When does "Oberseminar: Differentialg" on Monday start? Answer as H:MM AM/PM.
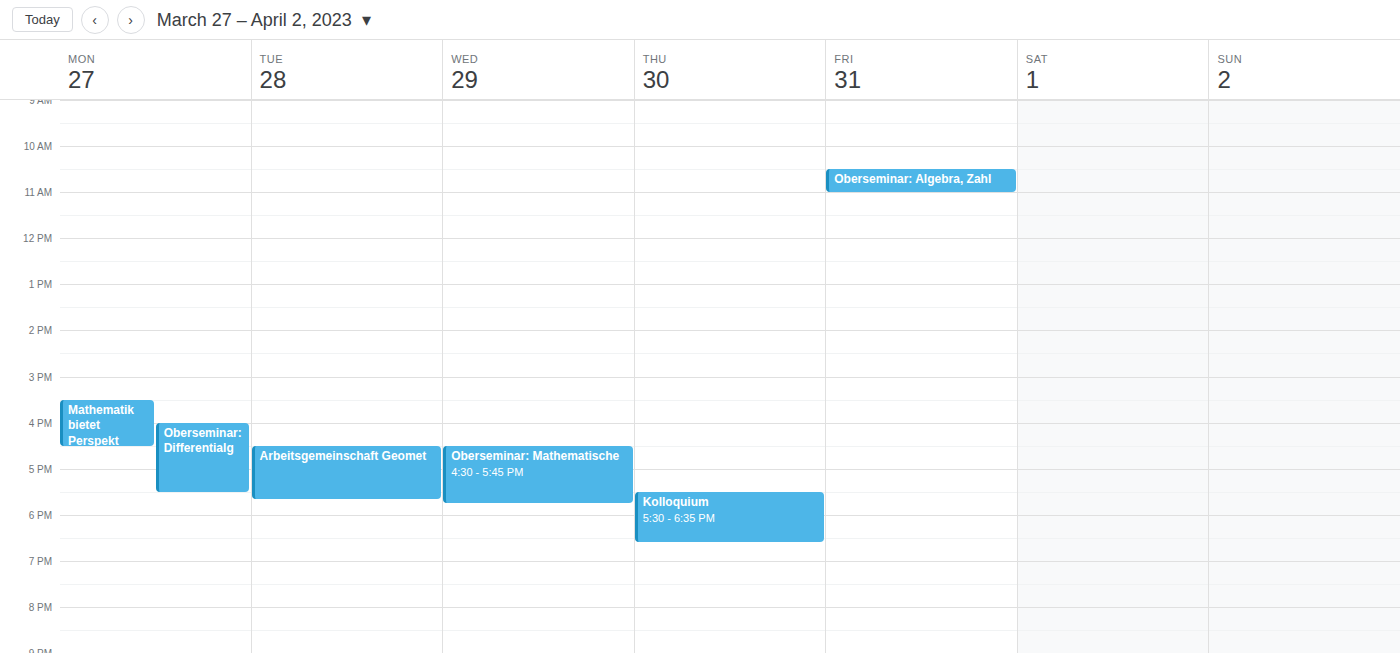
4:00 PM